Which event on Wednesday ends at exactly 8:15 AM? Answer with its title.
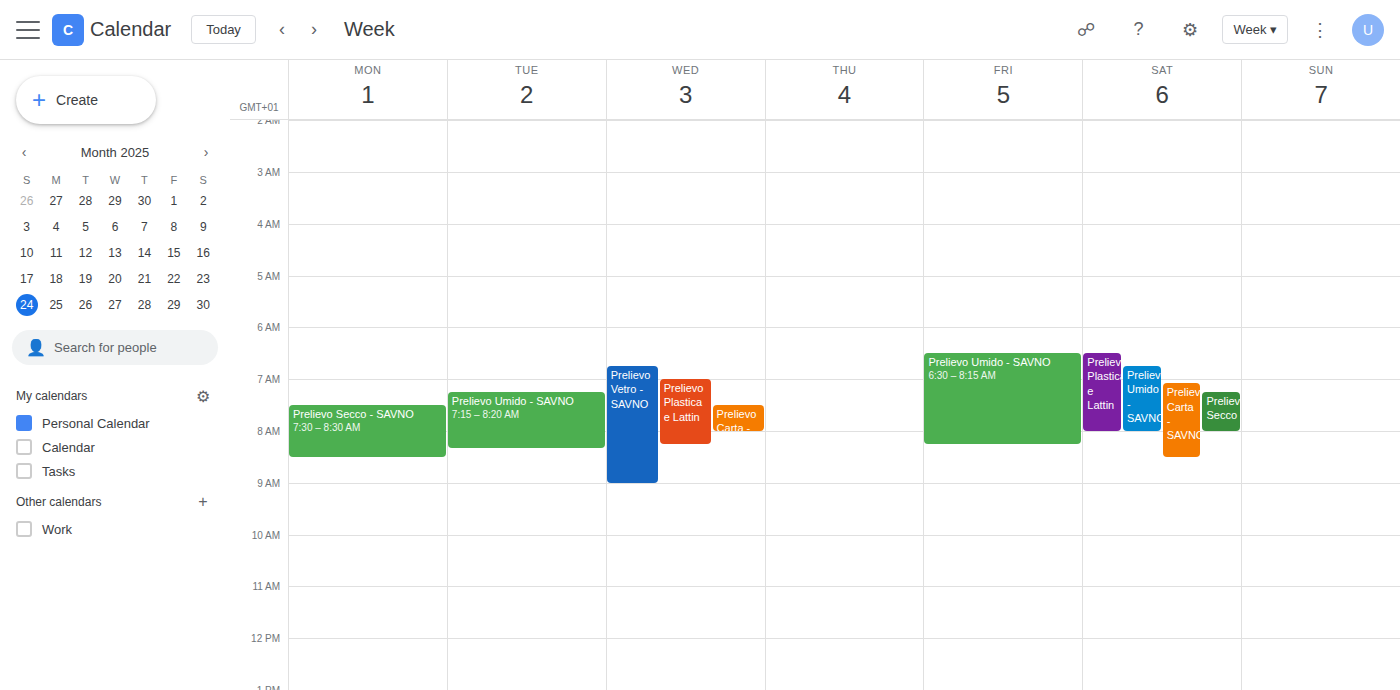
"Prelievo Plastica e Lattin"